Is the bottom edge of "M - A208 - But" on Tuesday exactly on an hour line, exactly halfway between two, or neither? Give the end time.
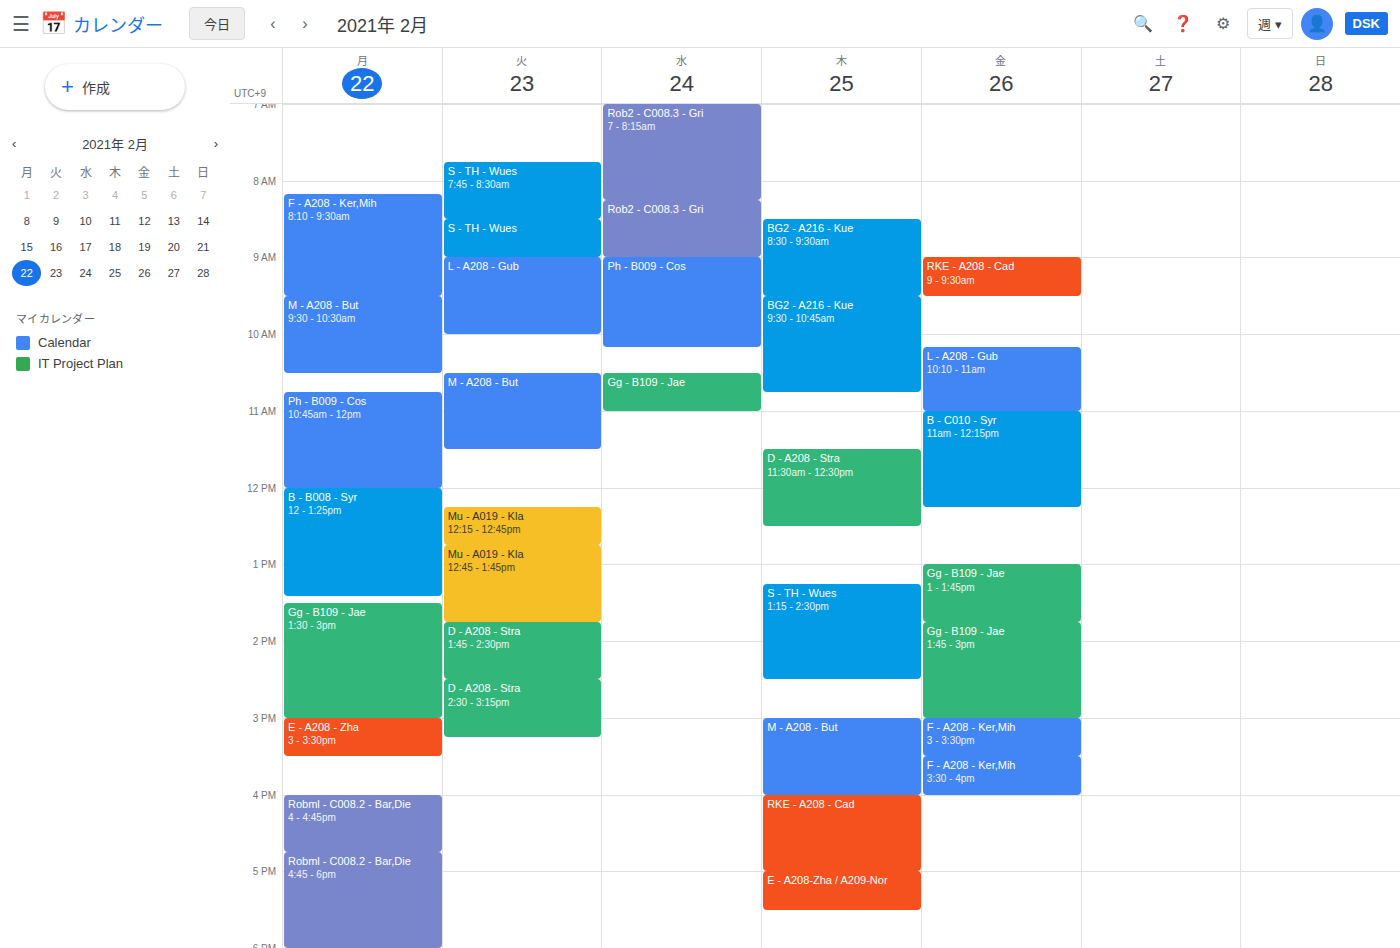
11:30 AM -- halfway between the 11 AM and 12 PM lines.